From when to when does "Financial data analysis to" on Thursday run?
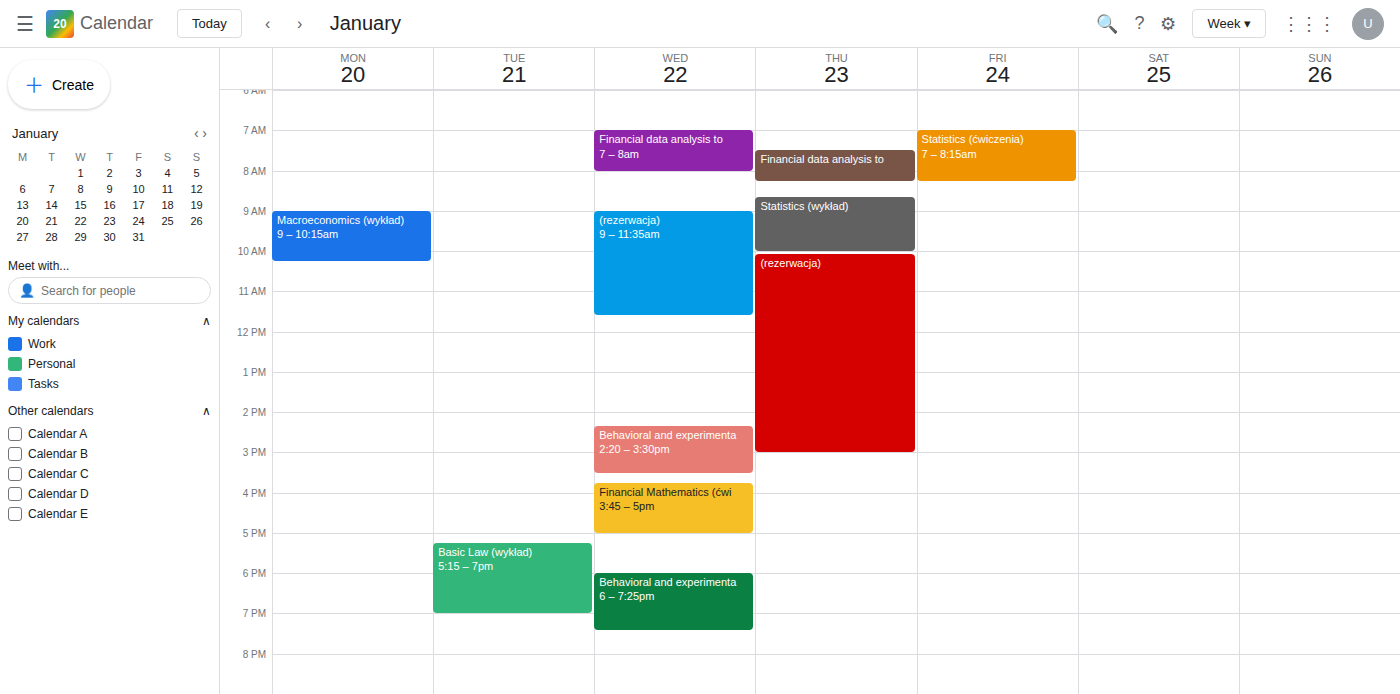
7:30 AM to 8:15 AM